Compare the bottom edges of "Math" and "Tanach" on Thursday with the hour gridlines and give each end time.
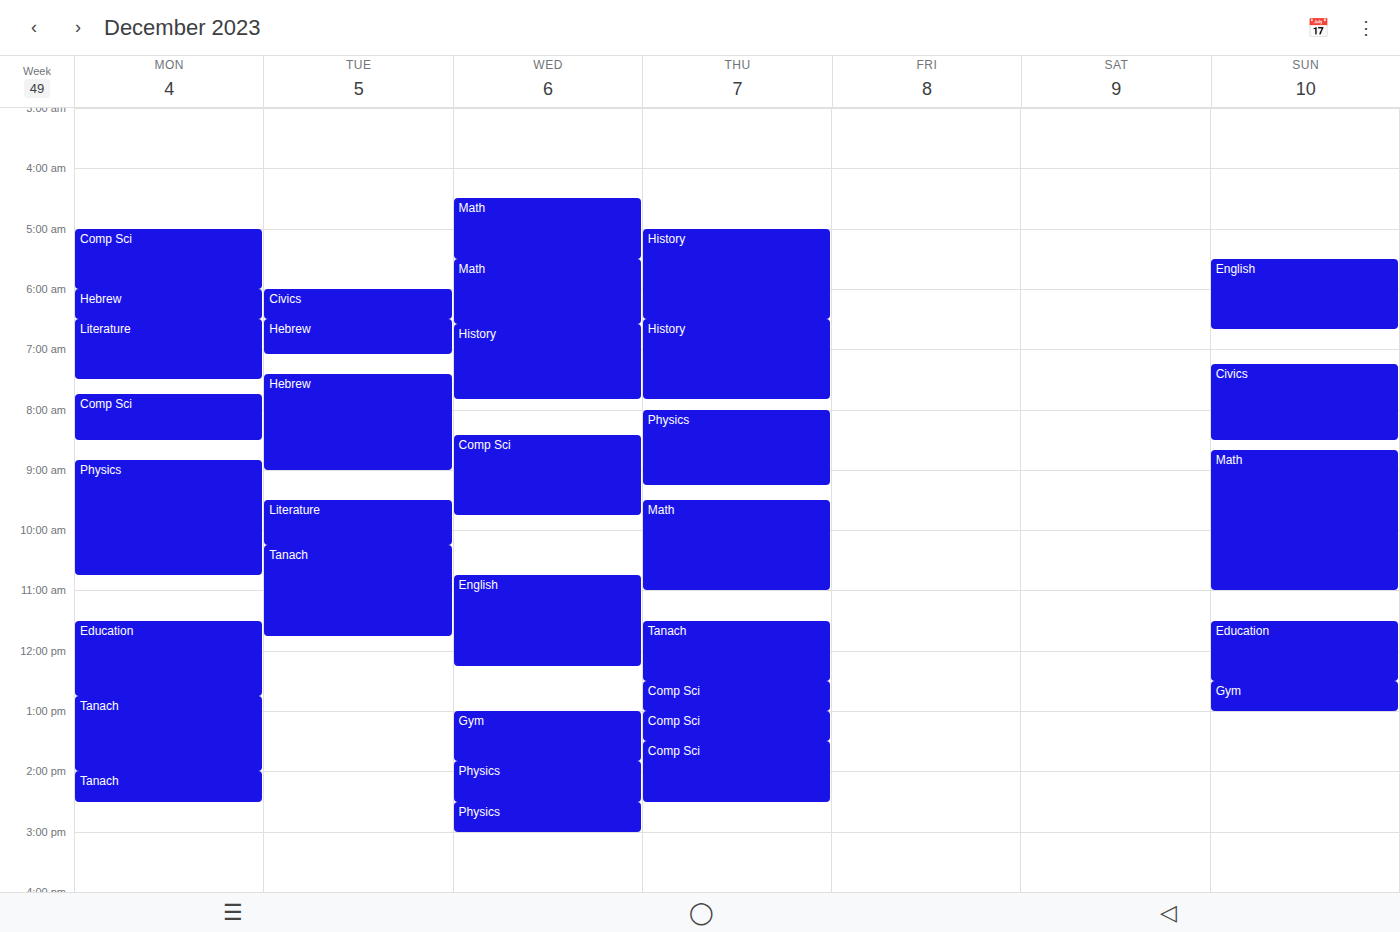
"Math": 11:00, exactly on the 11:00 line. "Tanach": 12:30, halfway between the 12:00 and 13:00 lines.